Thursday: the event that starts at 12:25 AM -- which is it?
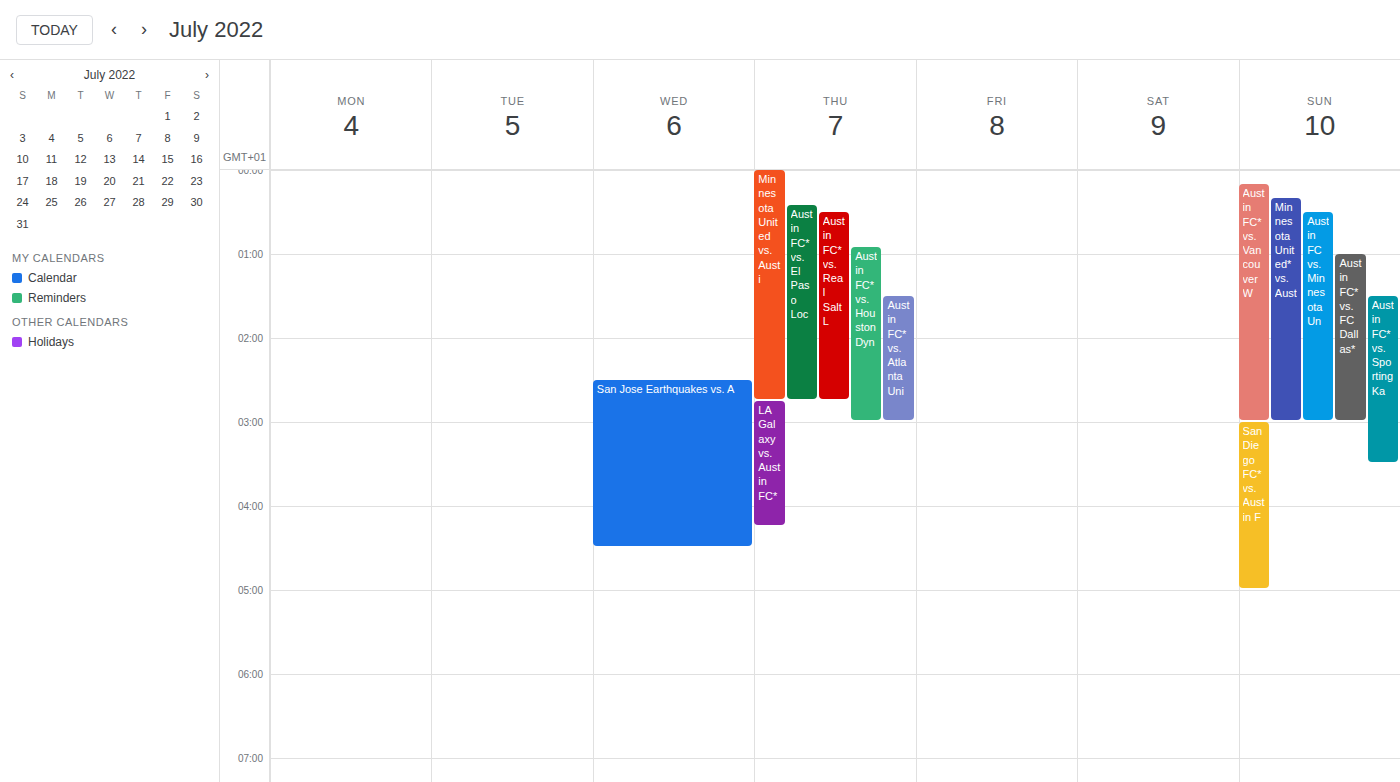
"Austin FC* vs. El Paso Loc"